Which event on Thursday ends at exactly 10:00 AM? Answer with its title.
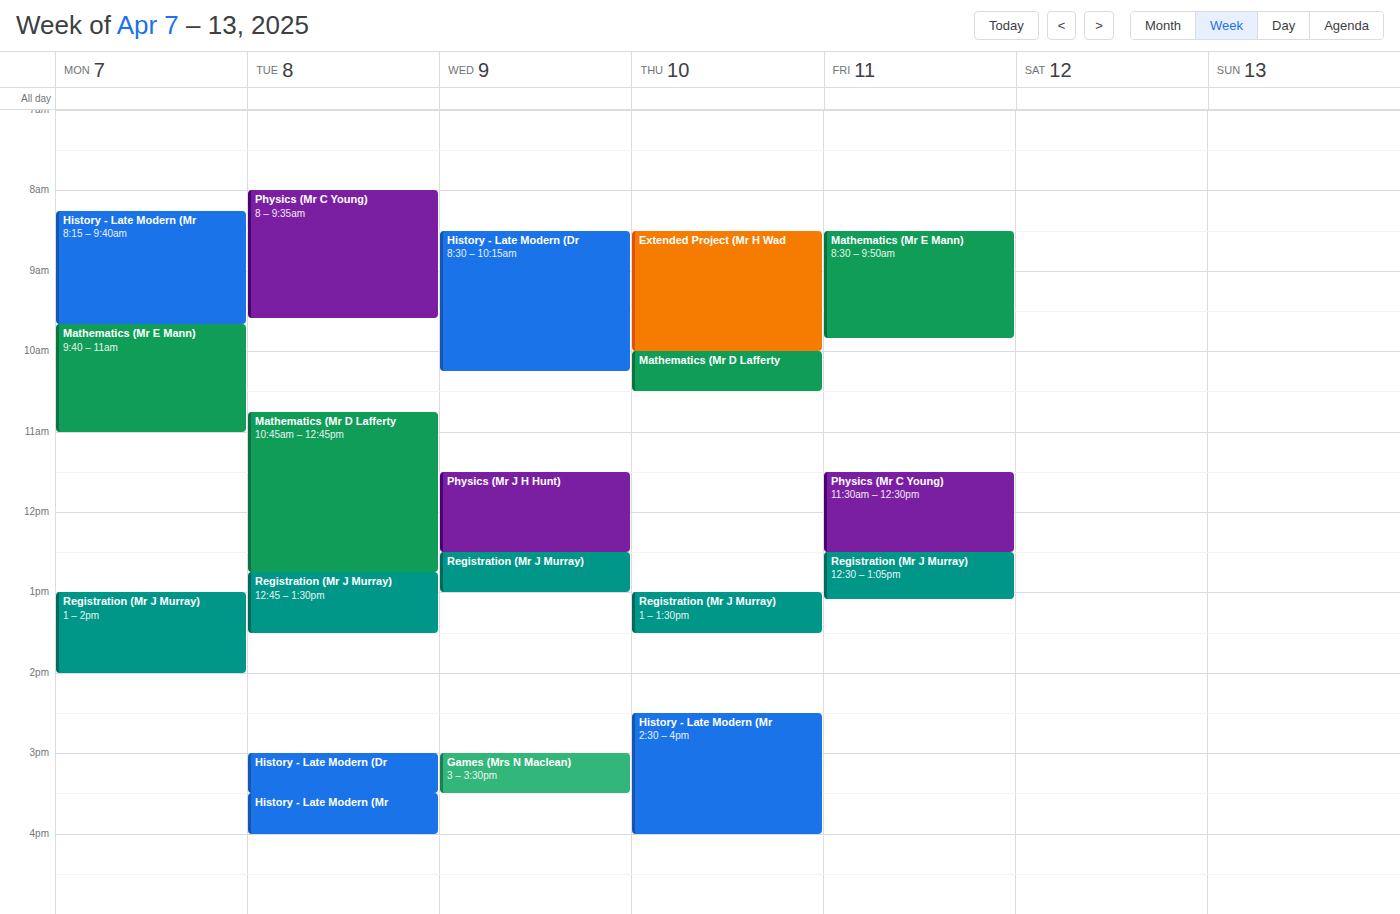
"Extended Project (Mr H Wad"